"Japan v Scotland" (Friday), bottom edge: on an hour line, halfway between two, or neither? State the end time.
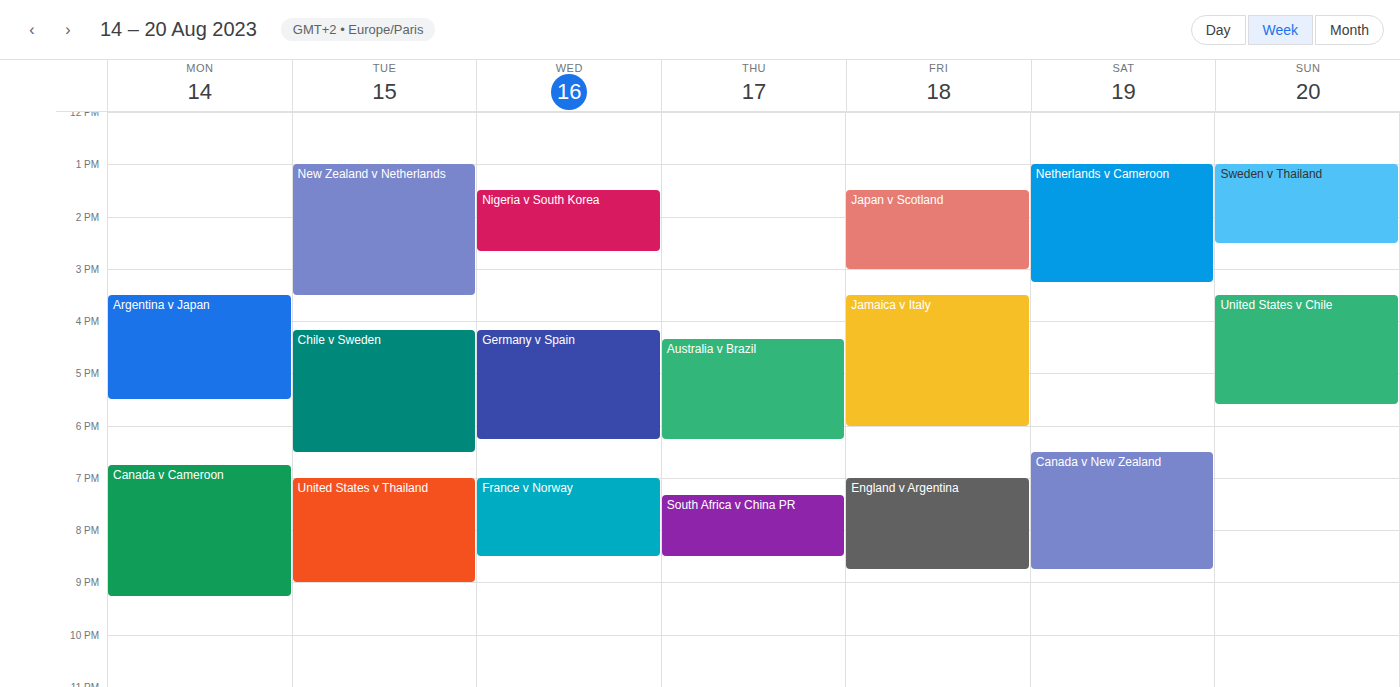
3:00 PM -- exactly on the 3 PM line.